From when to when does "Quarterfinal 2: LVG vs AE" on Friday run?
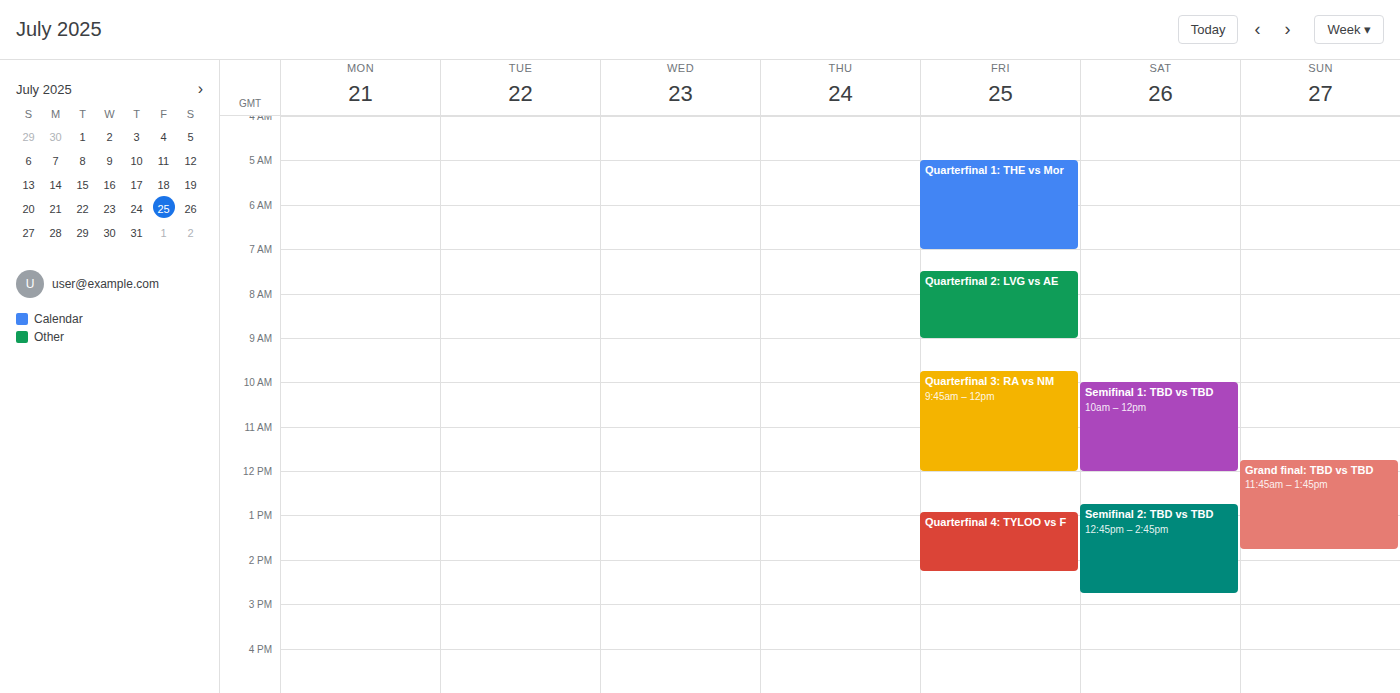
7:30 AM to 9:00 AM